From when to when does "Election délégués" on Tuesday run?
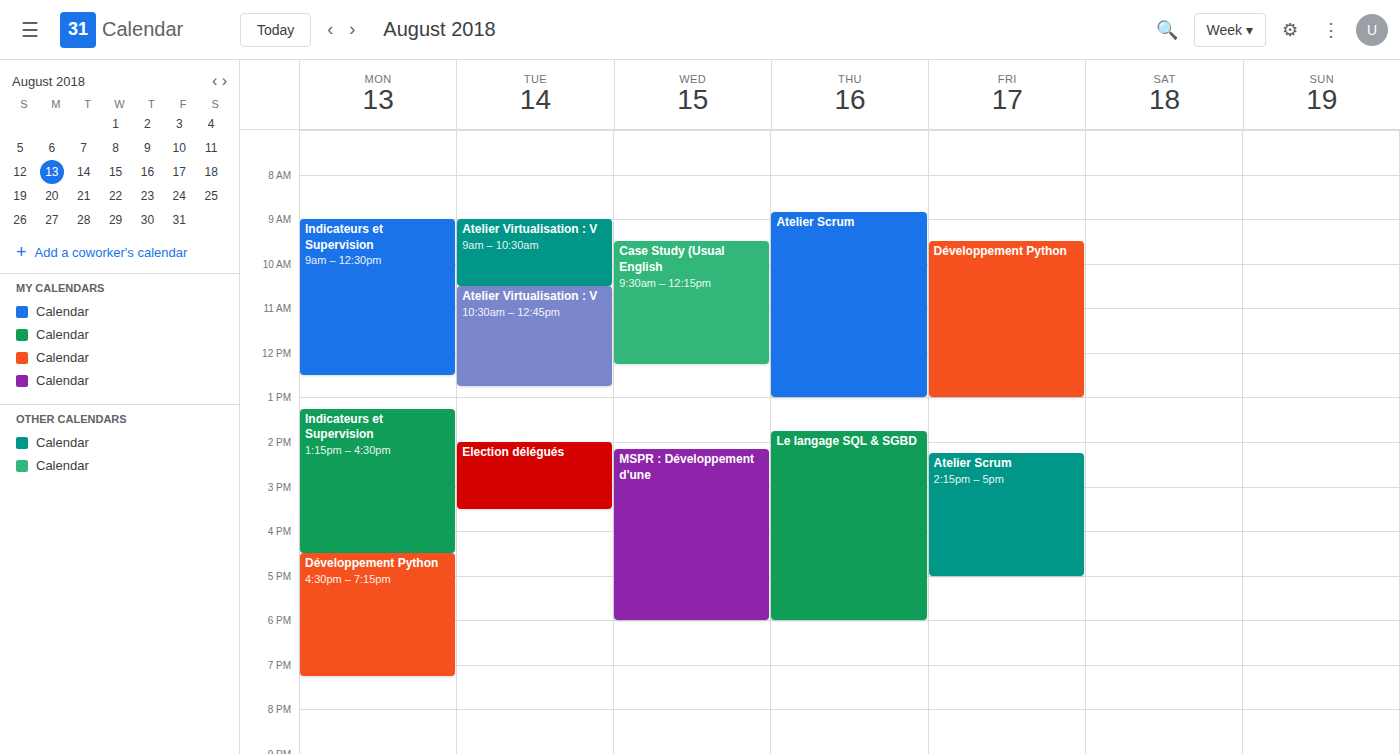
2:00 PM to 3:30 PM